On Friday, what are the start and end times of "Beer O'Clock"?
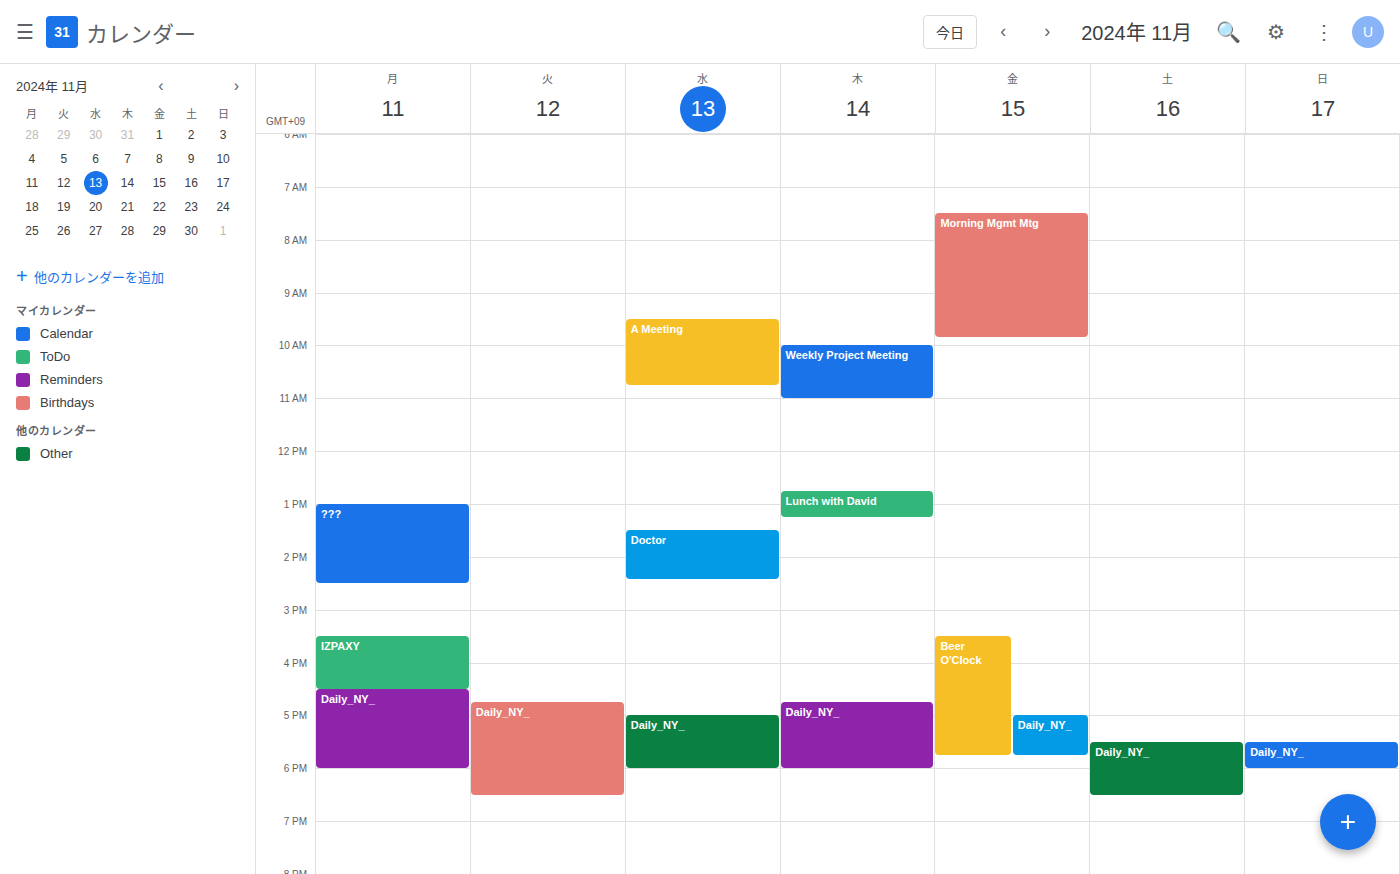
3:30 PM to 5:45 PM